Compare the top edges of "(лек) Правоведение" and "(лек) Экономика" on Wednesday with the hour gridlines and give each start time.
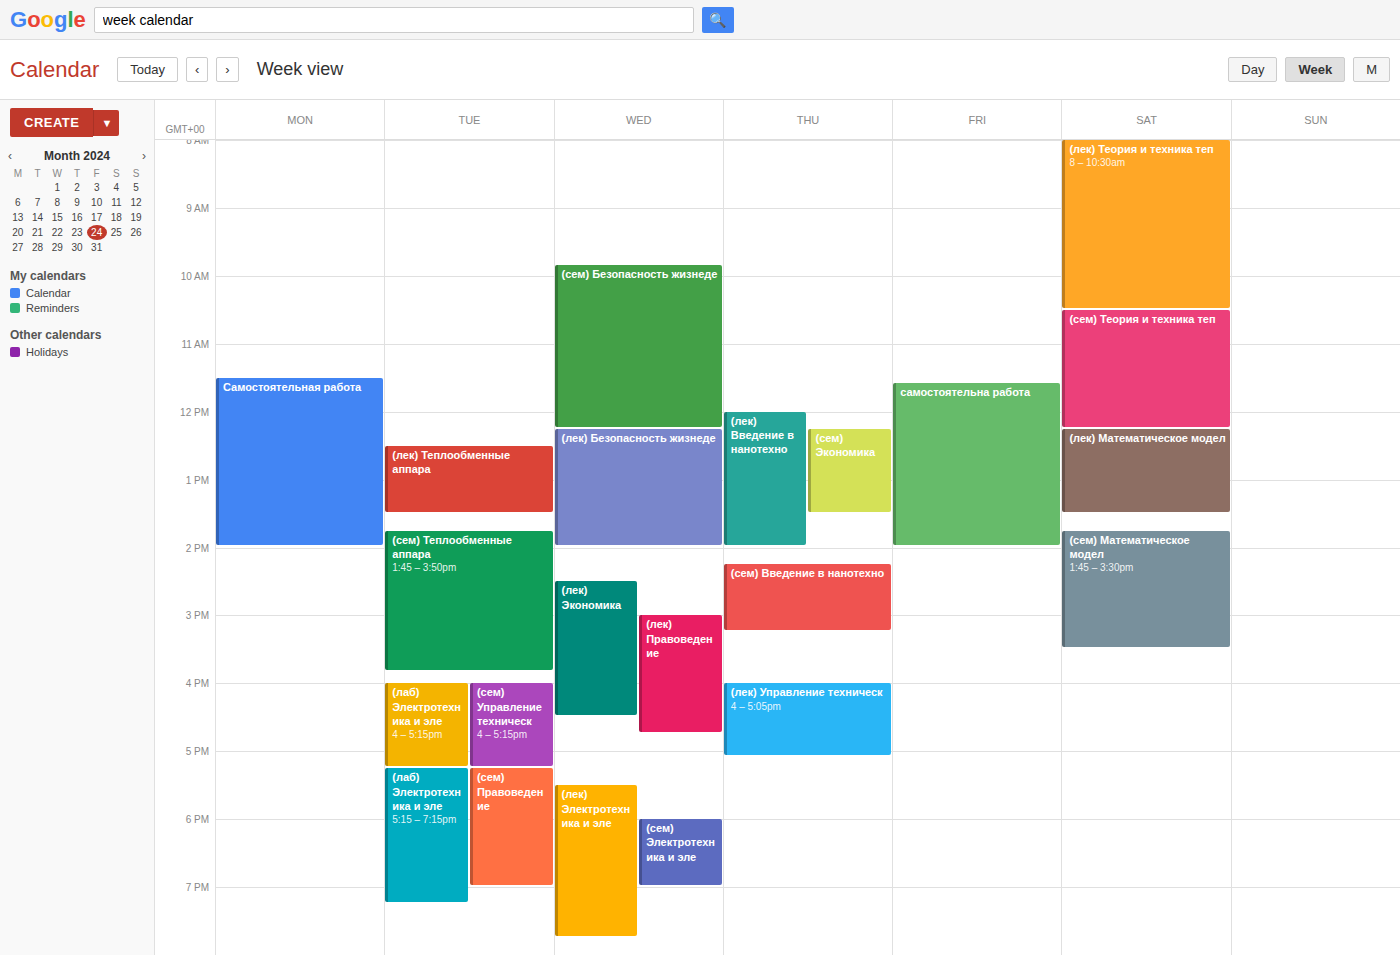
"(лек) Правоведение": 3:00 PM, exactly on the 3 PM line. "(лек) Экономика": 2:30 PM, halfway between the 2 PM and 3 PM lines.